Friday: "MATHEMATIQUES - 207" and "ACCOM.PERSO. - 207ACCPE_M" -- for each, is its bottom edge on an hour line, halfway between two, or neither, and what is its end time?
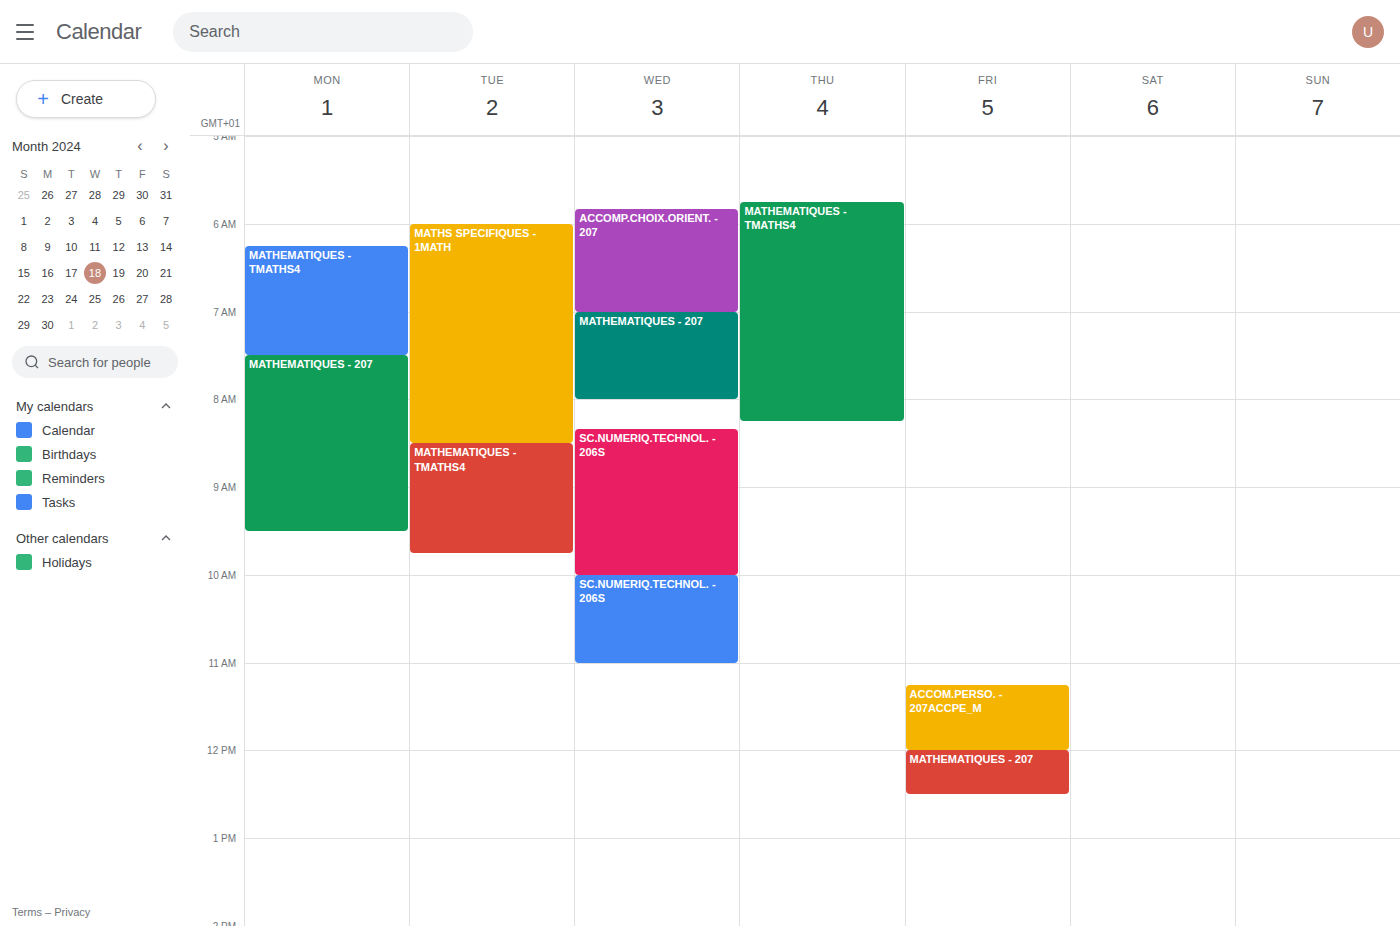
"MATHEMATIQUES - 207": 12:30 PM, halfway between the 12 PM and 1 PM lines. "ACCOM.PERSO. - 207ACCPE_M": 12:00 PM, exactly on the 12 PM line.